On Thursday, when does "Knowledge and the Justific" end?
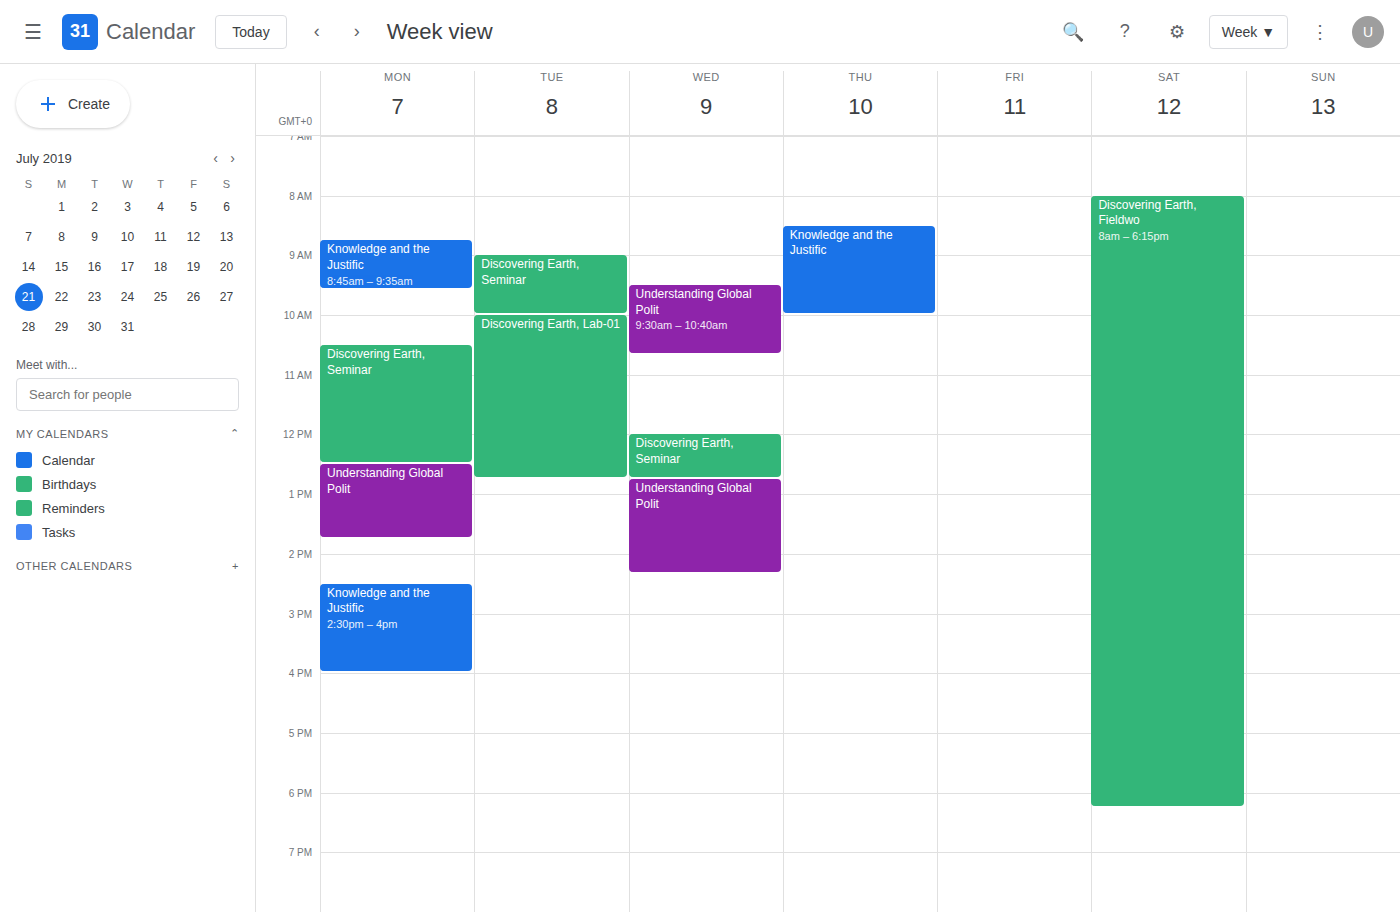
10:00 AM